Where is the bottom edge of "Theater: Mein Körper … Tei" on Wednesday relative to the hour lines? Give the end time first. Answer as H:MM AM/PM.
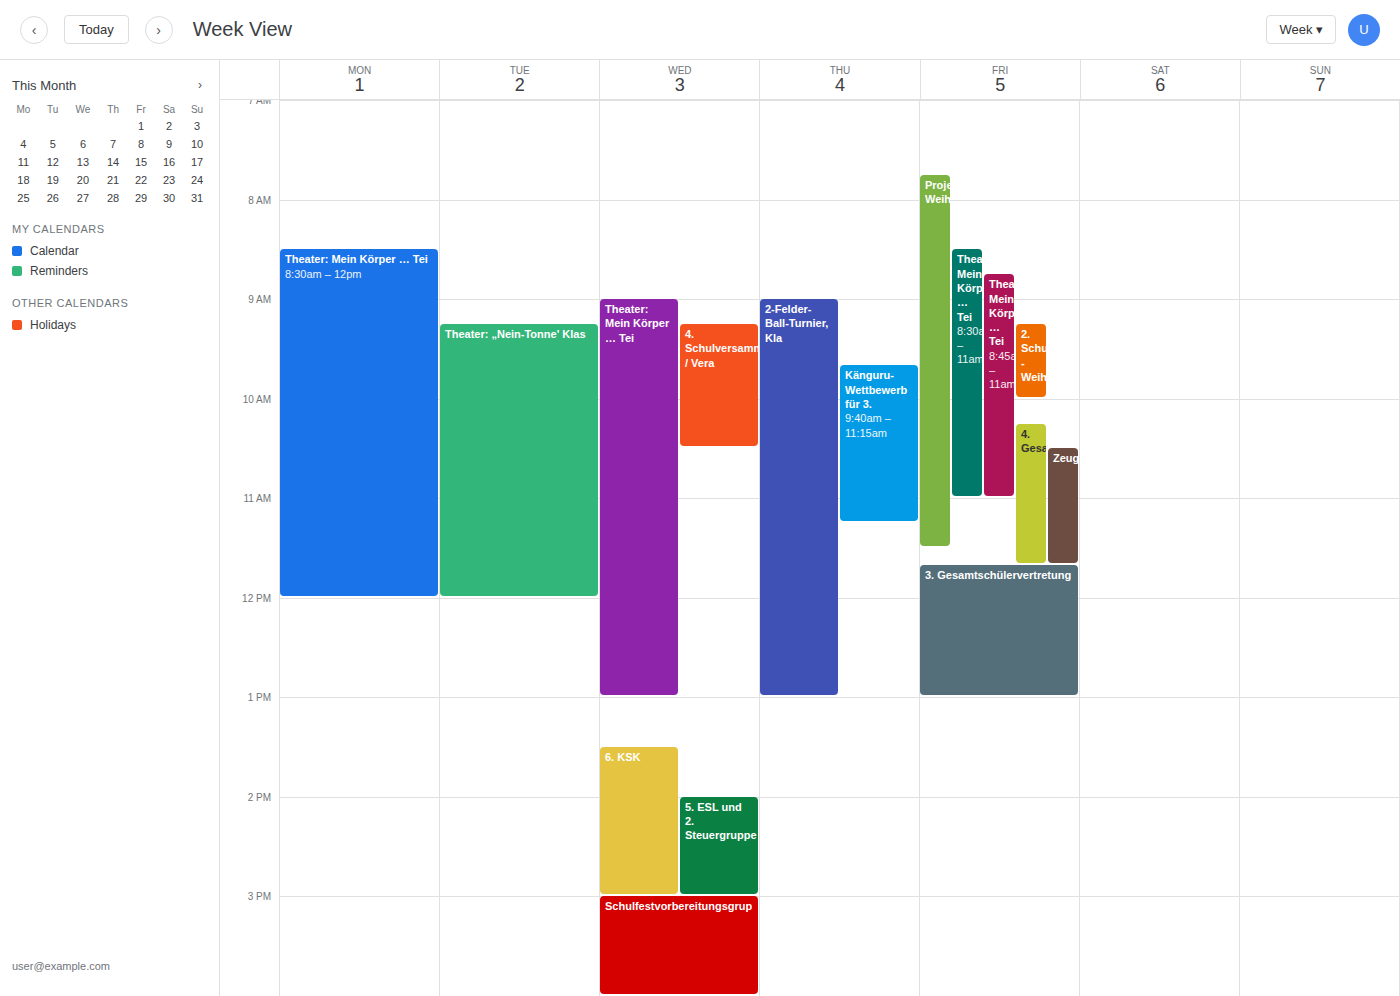
1:00 PM -- exactly on the 1 PM line.